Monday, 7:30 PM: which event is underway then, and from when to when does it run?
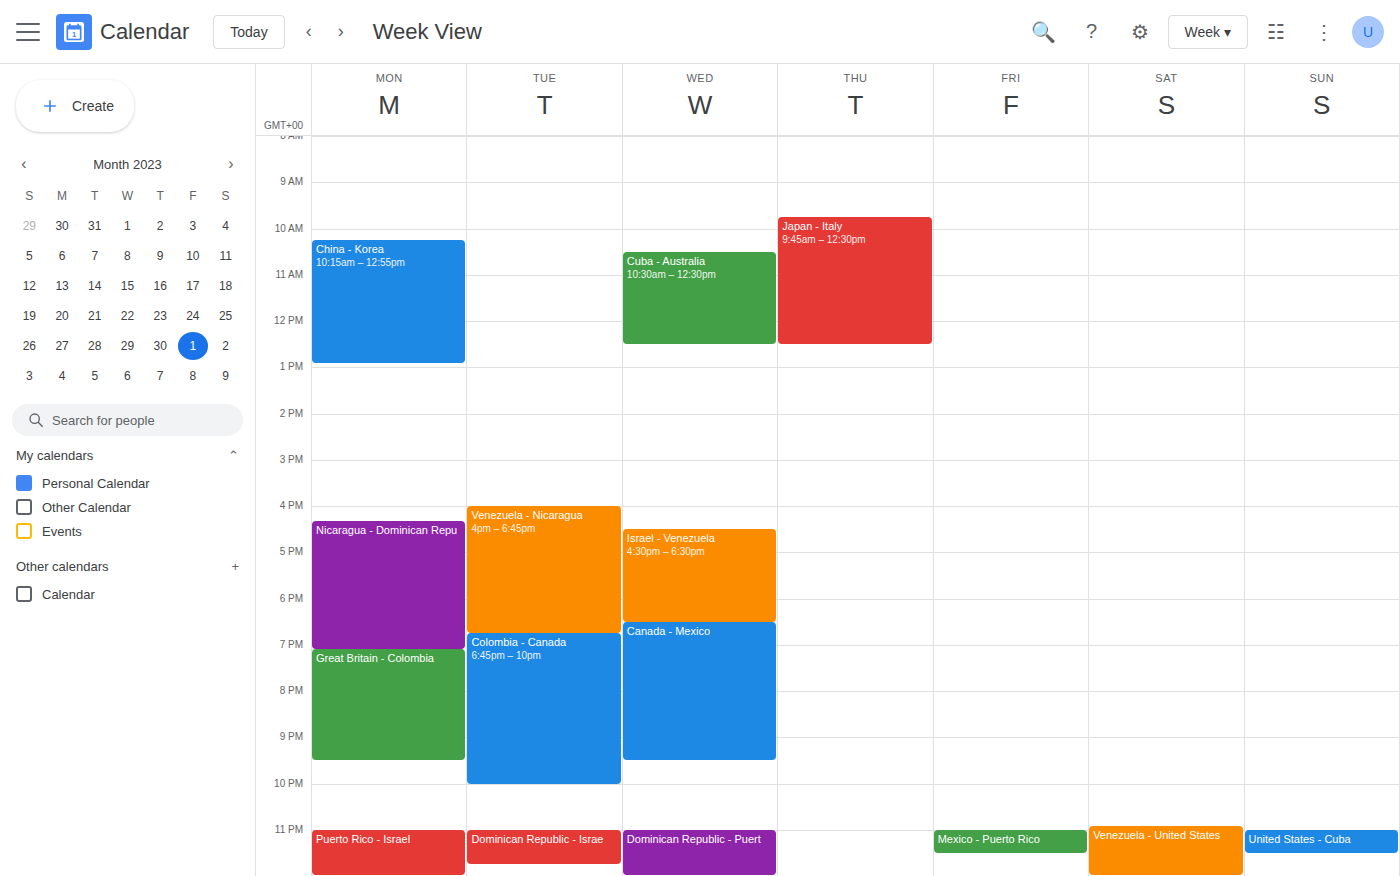
"Great Britain - Colombia", 7:05 PM to 9:30 PM